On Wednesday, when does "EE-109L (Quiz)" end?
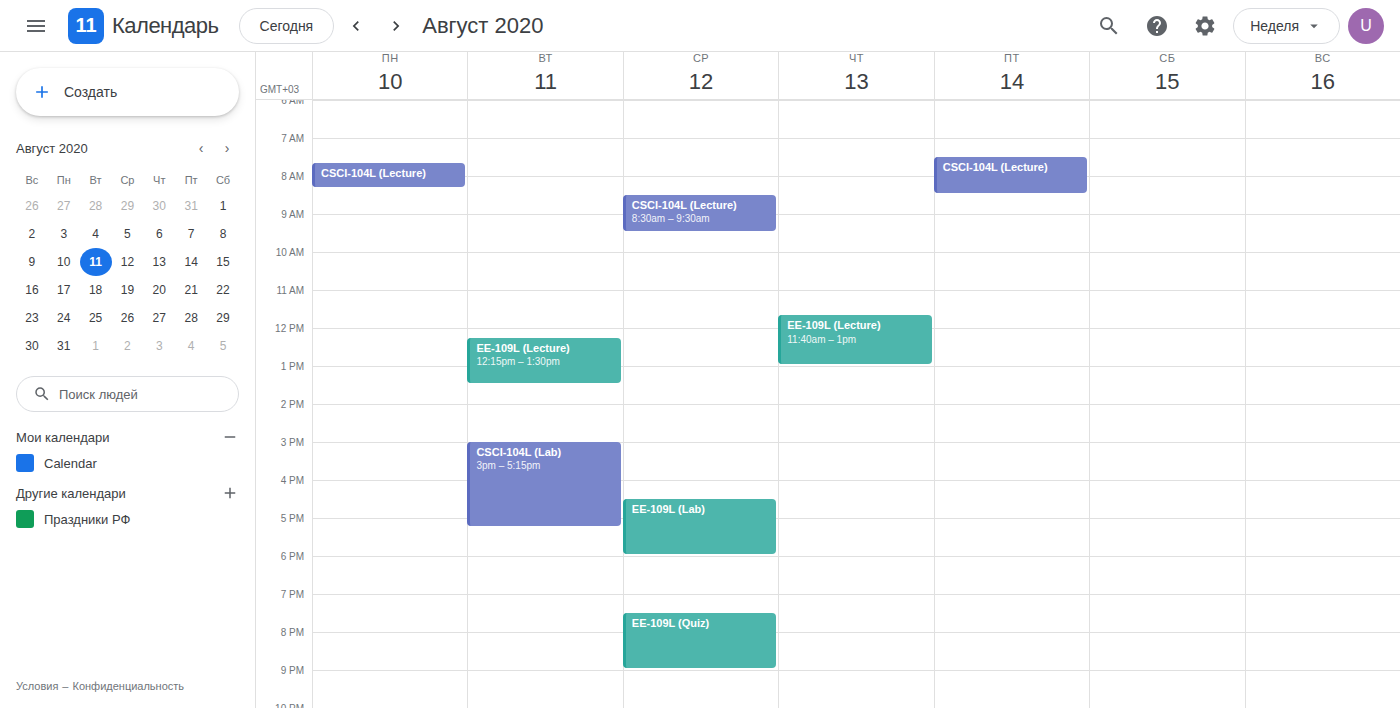
9:00 PM